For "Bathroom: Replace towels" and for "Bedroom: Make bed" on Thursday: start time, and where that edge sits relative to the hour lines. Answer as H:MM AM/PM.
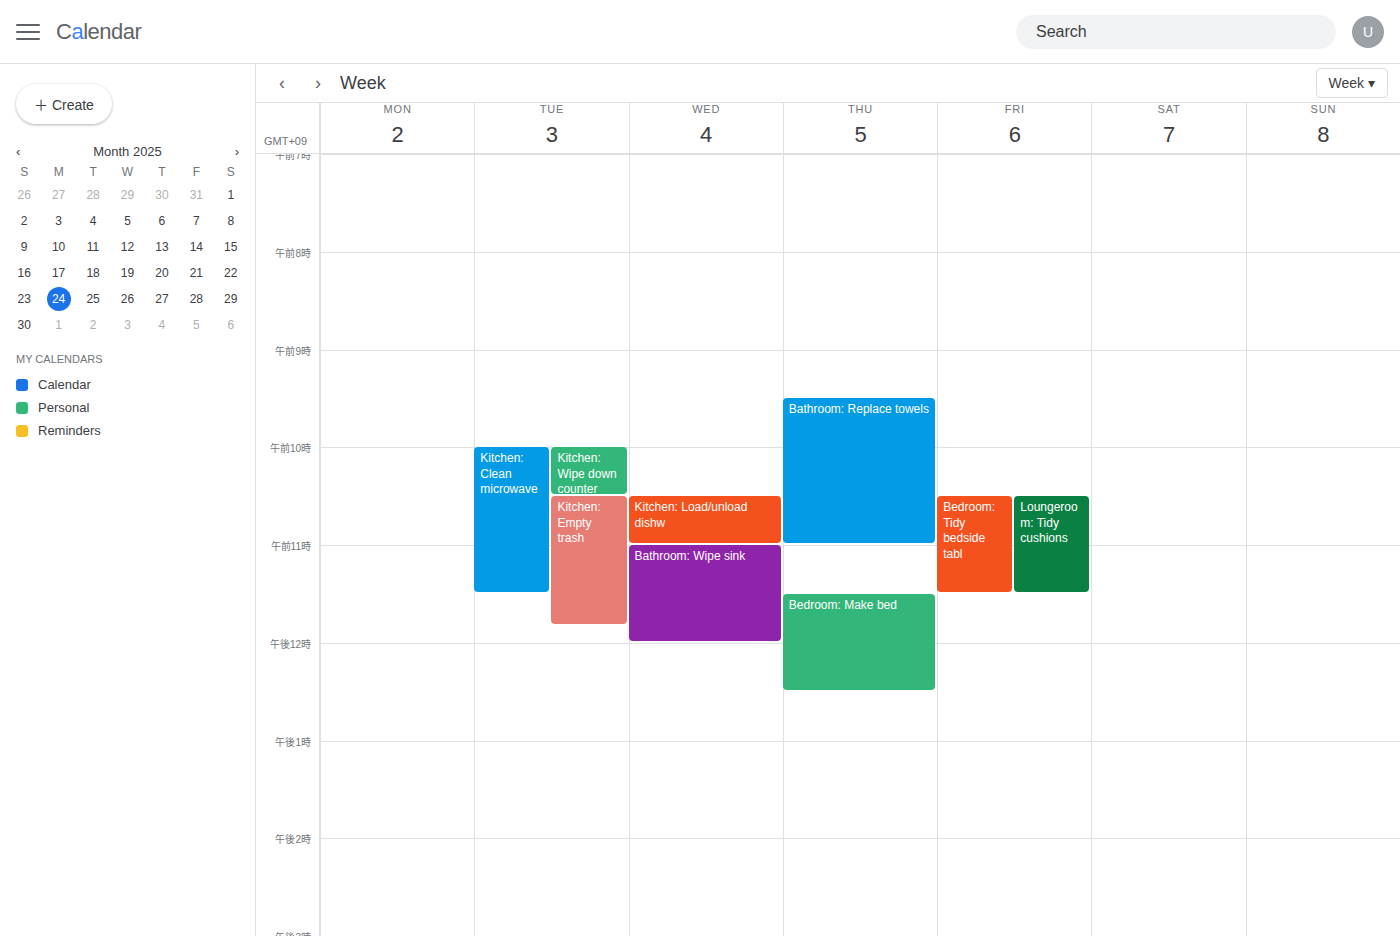
"Bathroom: Replace towels": 9:30 AM, halfway between the 9 AM and 10 AM lines. "Bedroom: Make bed": 11:30 AM, halfway between the 11 AM and 12 PM lines.